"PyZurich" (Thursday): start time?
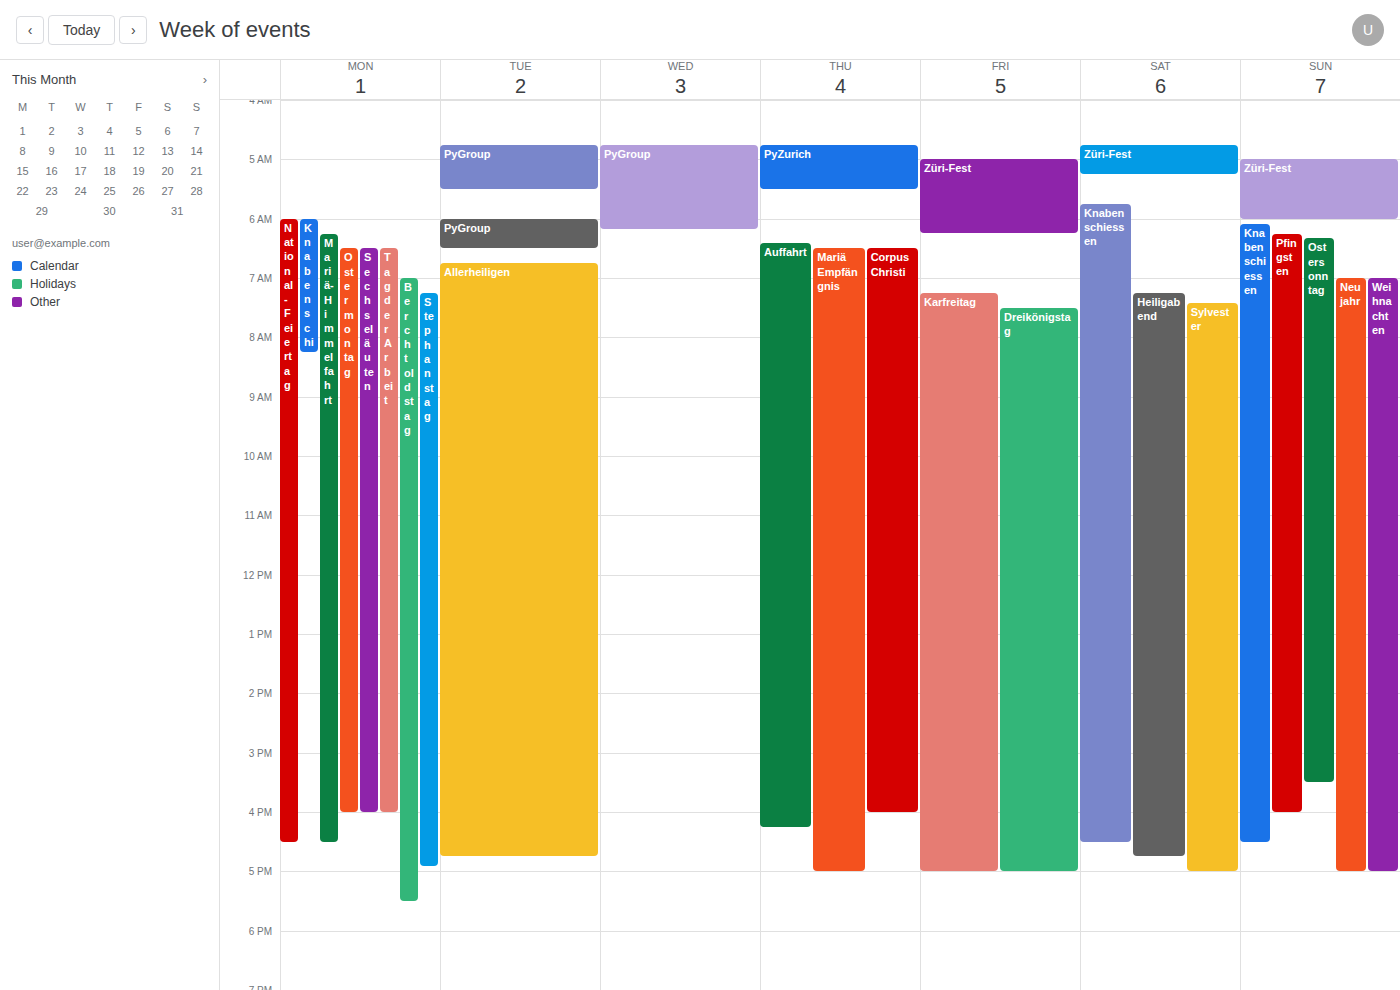
4:45 AM